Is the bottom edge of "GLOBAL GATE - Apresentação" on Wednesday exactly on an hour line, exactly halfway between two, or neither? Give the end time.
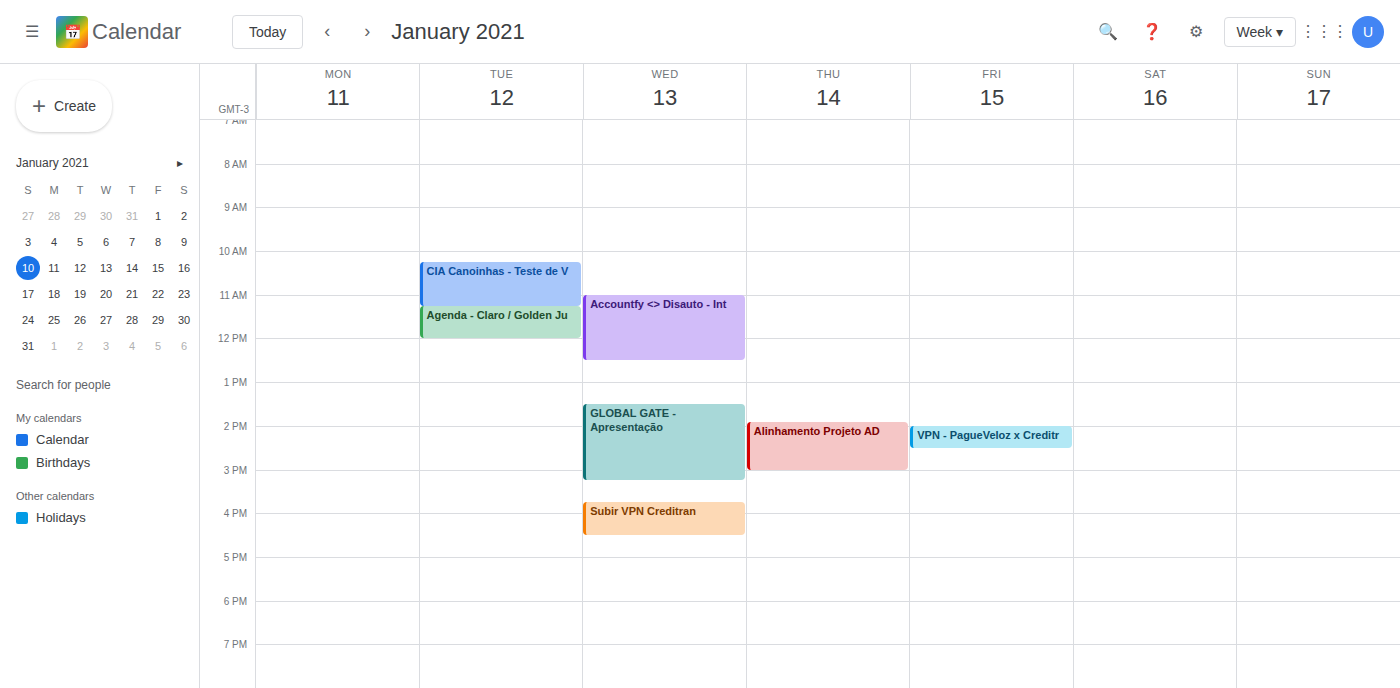
15:15 -- neither: a quarter of the way from the 15:00 line to the 16:00 line.